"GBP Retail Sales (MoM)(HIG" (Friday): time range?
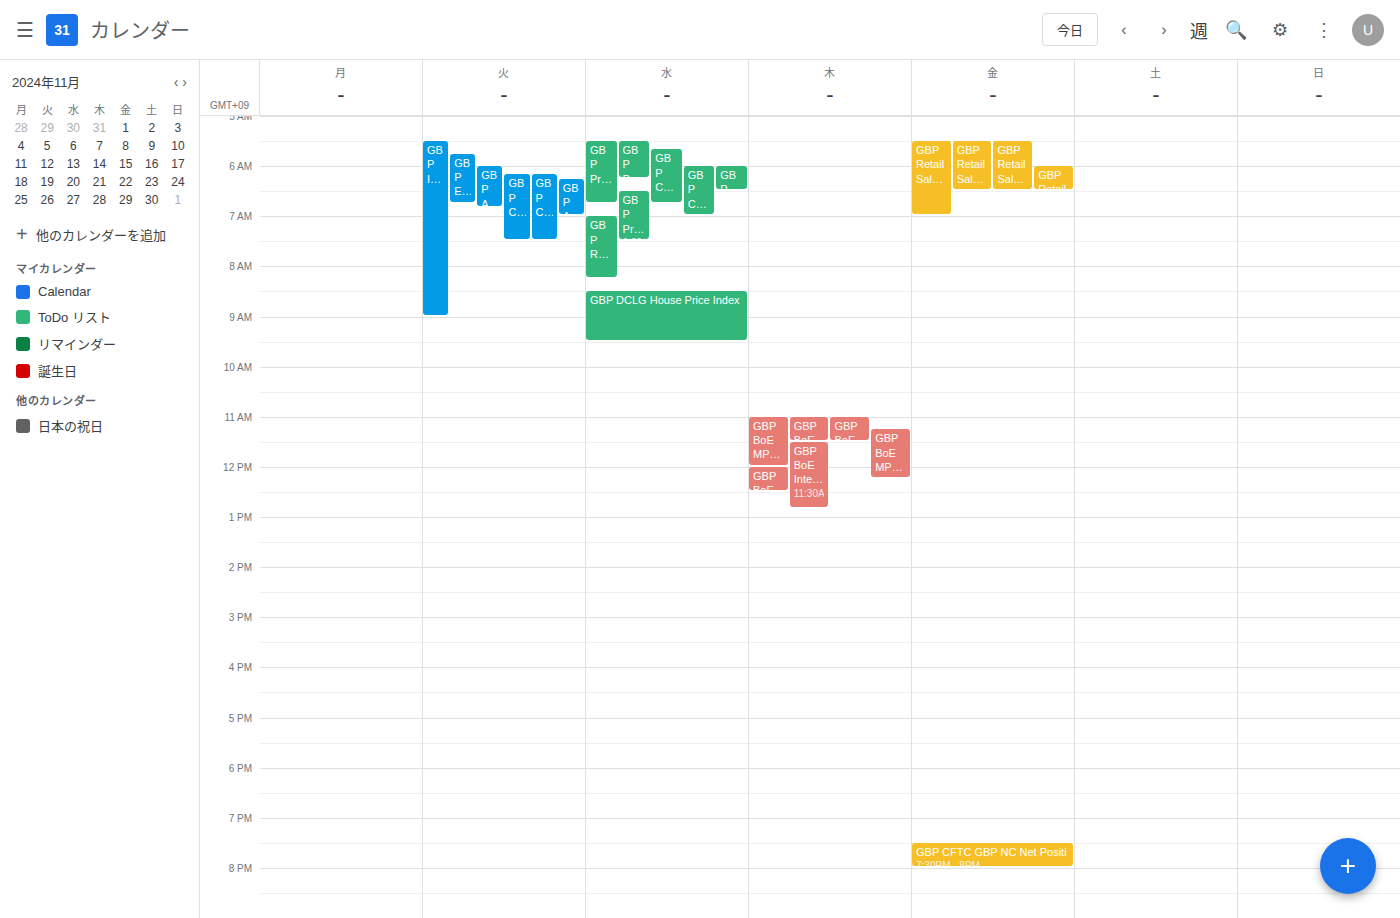
5:30 AM to 7:00 AM